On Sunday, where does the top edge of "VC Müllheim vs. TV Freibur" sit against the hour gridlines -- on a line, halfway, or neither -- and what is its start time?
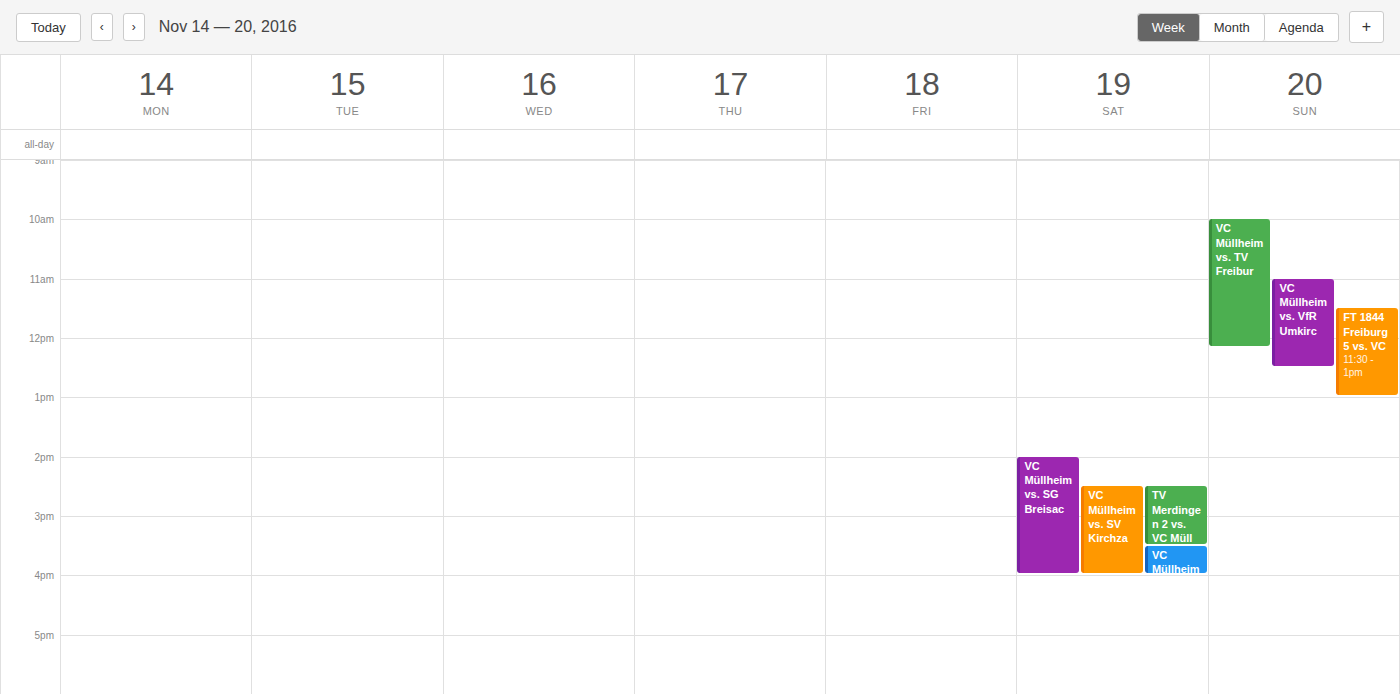
10:00 -- exactly on the 10:00 line.